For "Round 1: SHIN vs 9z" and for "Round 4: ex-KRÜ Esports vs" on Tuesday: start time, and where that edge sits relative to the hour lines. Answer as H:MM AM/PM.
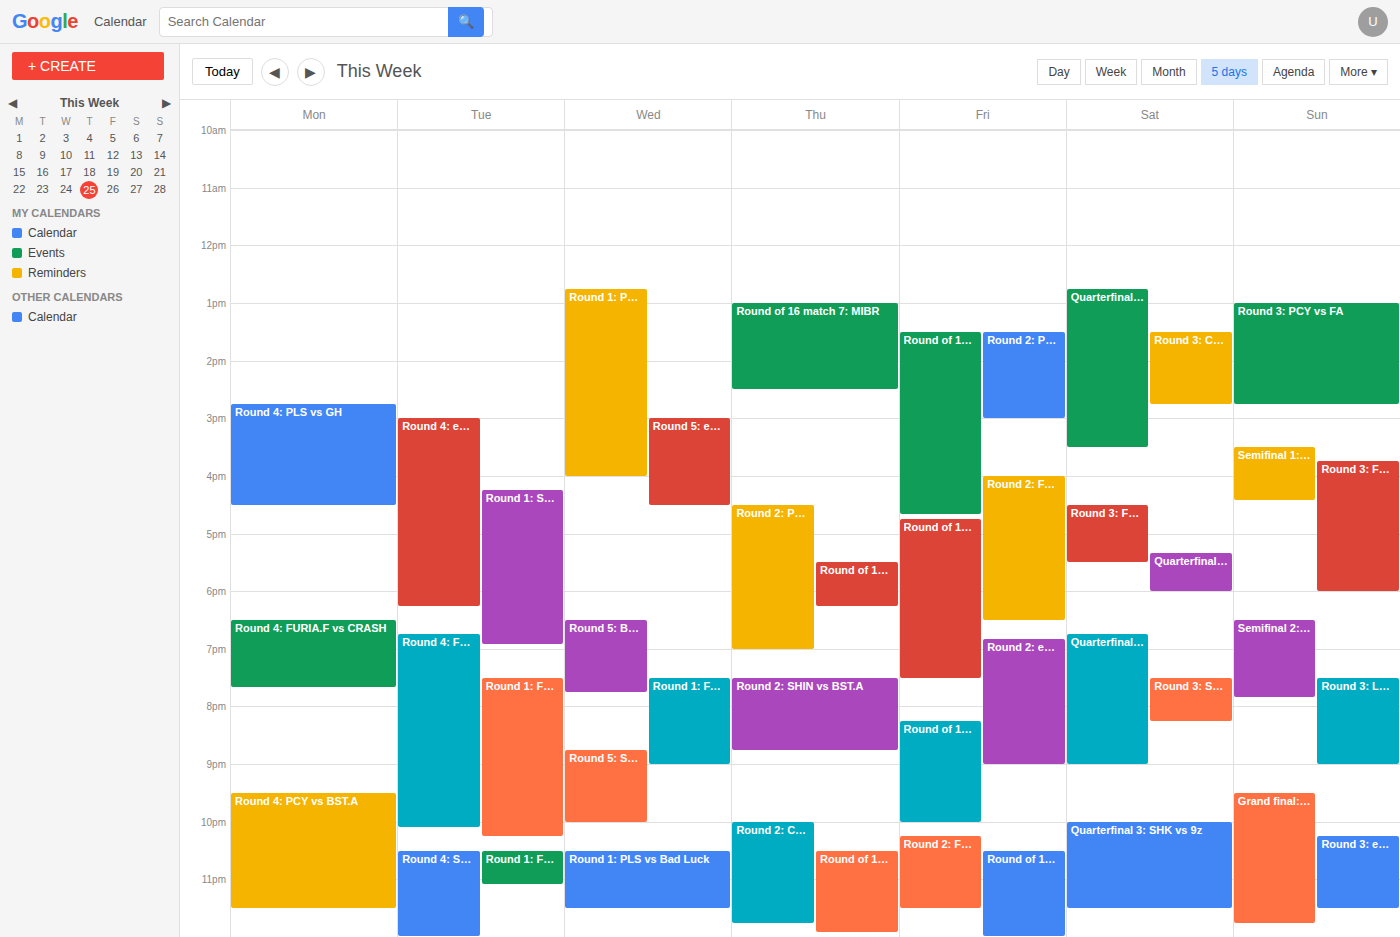
"Round 1: SHIN vs 9z": 4:15 PM, neither: a quarter of the way from the 4 PM line to the 5 PM line. "Round 4: ex-KRÜ Esports vs": 3:00 PM, exactly on the 3 PM line.